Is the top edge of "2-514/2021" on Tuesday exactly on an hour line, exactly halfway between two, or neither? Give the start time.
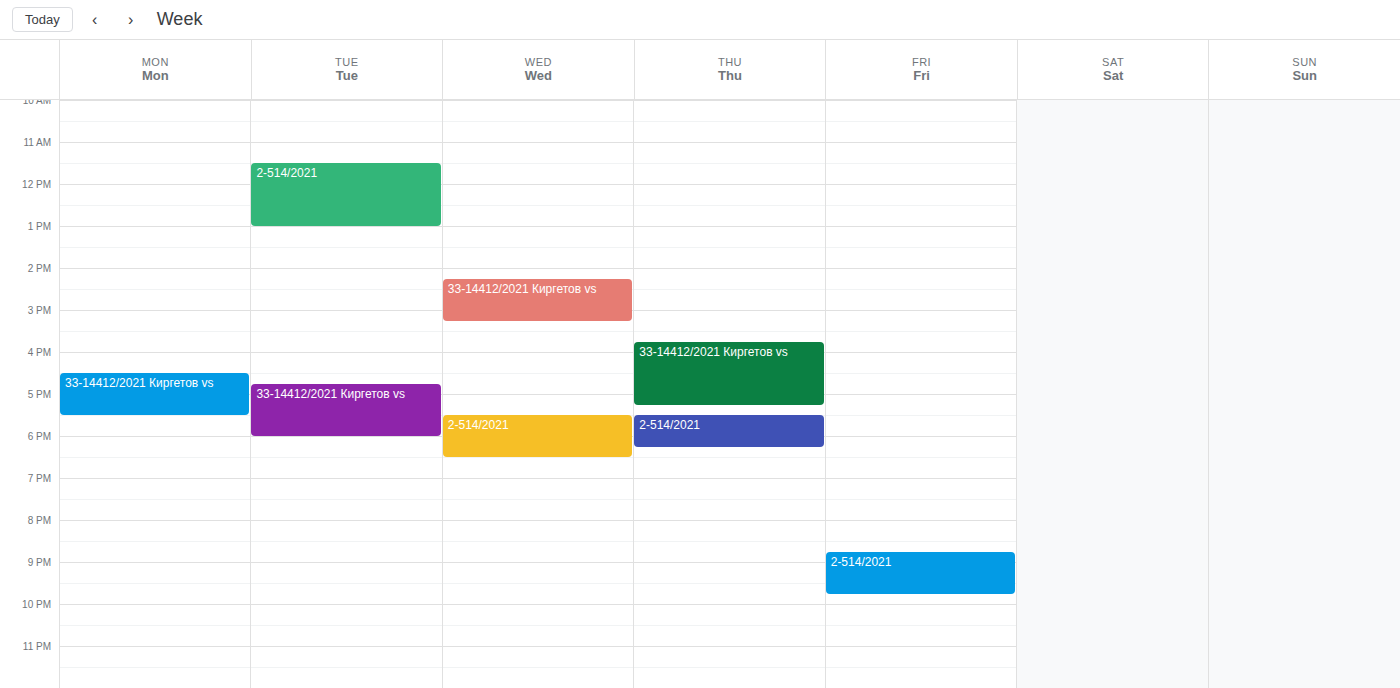
11:30 AM -- halfway between the 11 AM and 12 PM lines.